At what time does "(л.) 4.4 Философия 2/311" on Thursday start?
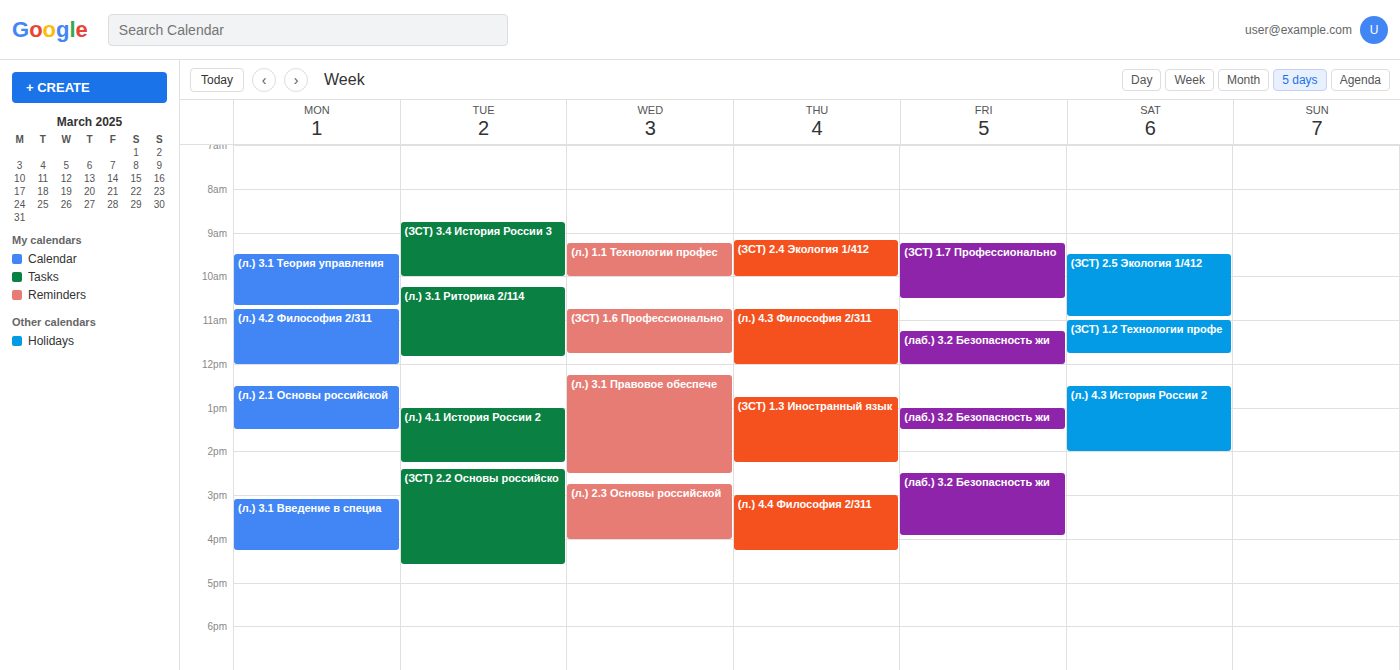
3:00 PM